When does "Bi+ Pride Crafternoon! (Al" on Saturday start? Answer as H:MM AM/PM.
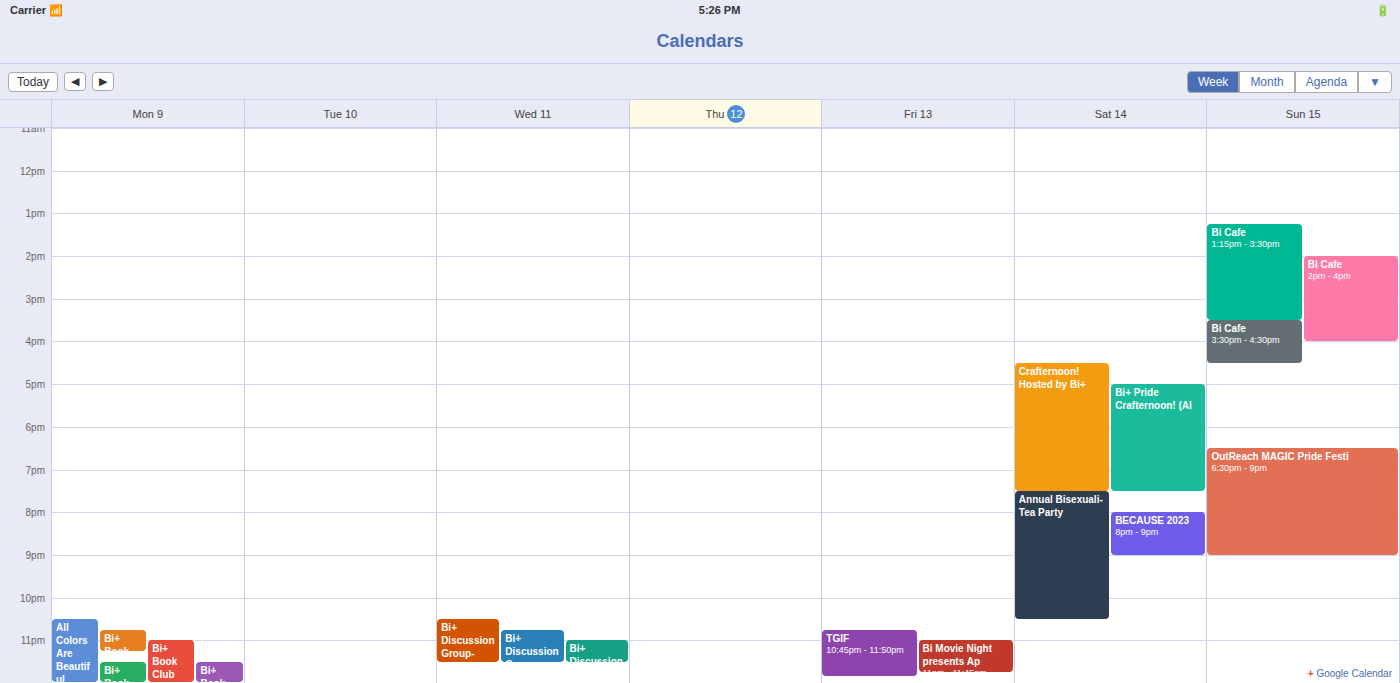
5:00 PM